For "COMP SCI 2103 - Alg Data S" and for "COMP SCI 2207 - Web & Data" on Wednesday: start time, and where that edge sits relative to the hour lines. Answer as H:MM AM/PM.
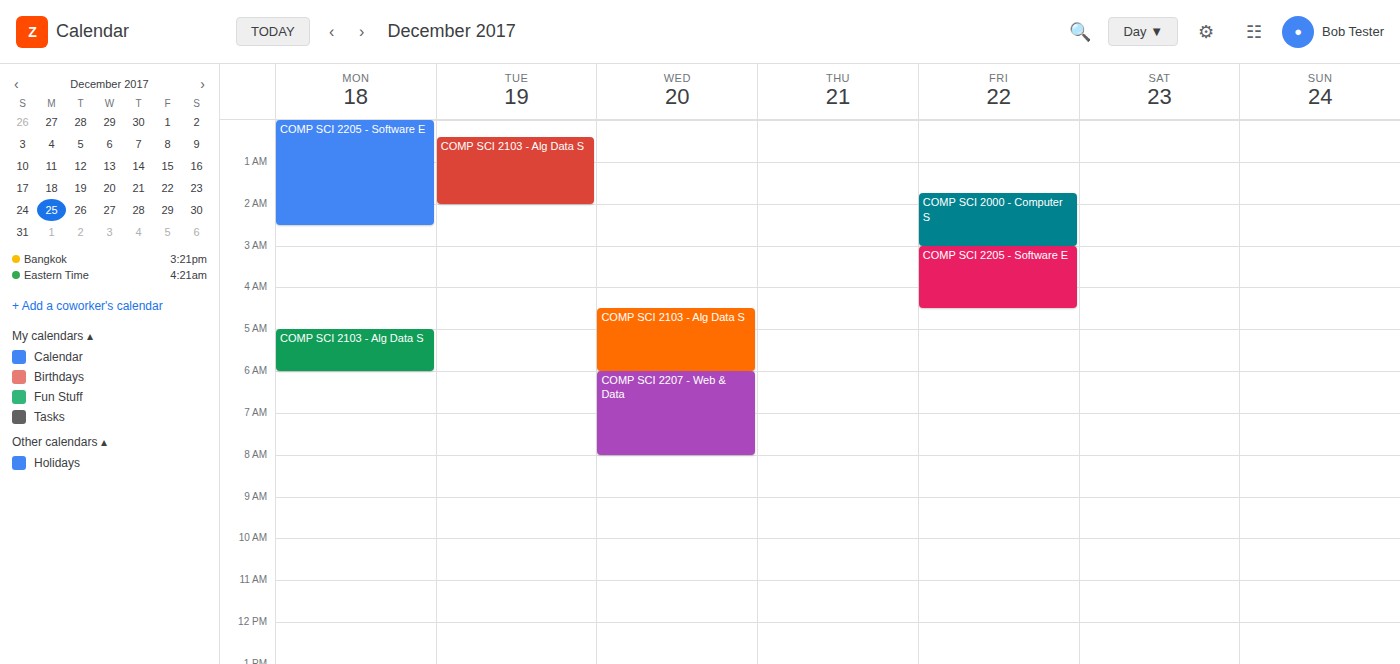
"COMP SCI 2103 - Alg Data S": 4:30 AM, halfway between the 4 AM and 5 AM lines. "COMP SCI 2207 - Web & Data": 6:00 AM, exactly on the 6 AM line.